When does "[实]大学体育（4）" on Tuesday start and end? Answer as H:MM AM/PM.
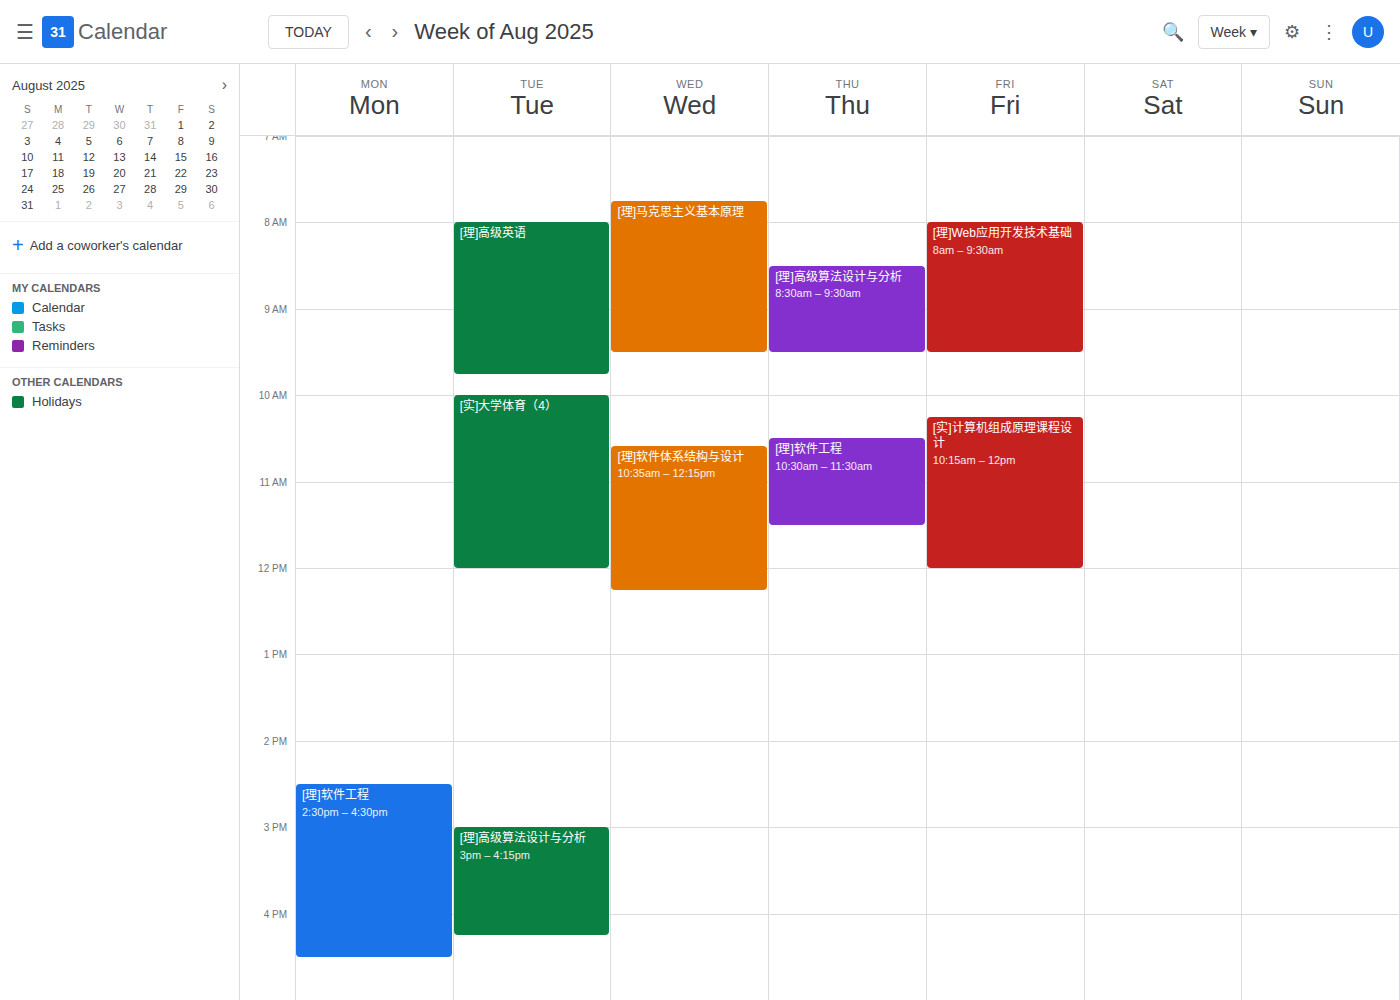
10:00 AM to 12:00 PM